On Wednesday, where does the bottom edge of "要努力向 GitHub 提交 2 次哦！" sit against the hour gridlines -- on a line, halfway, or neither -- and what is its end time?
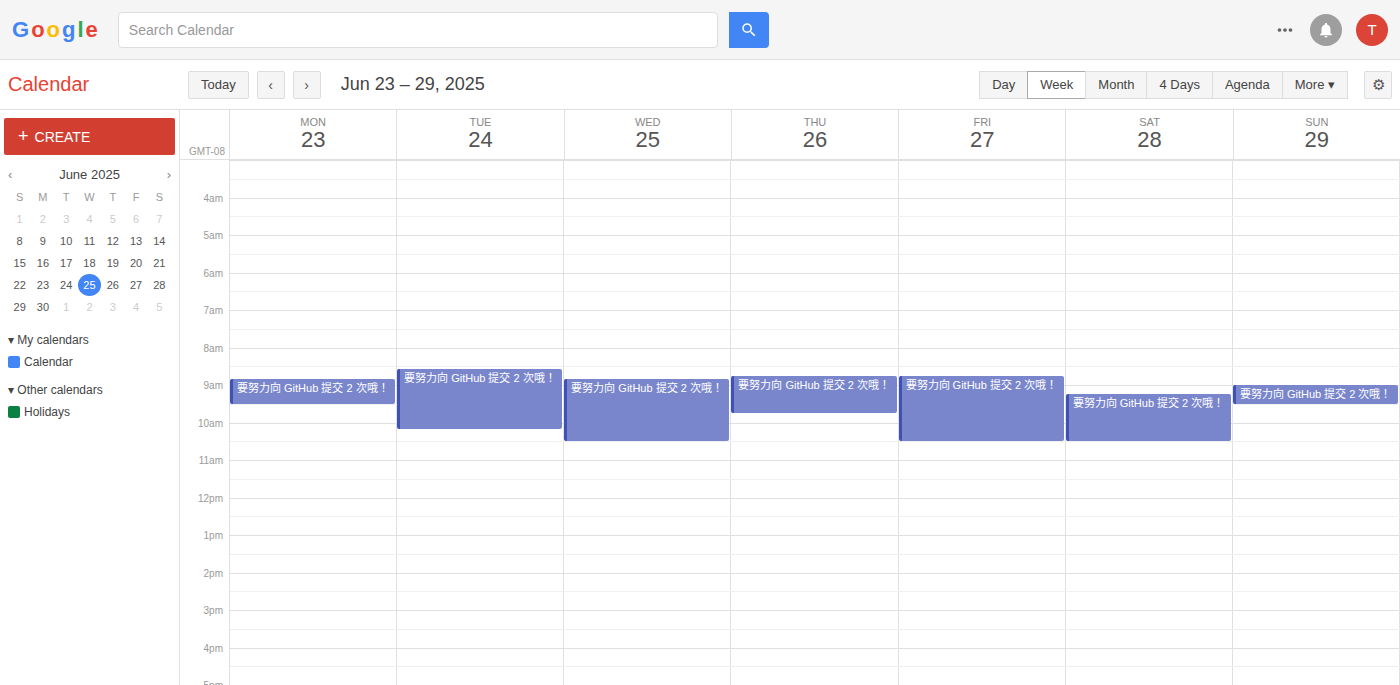
10:30 AM -- halfway between the 10 AM and 11 AM lines.